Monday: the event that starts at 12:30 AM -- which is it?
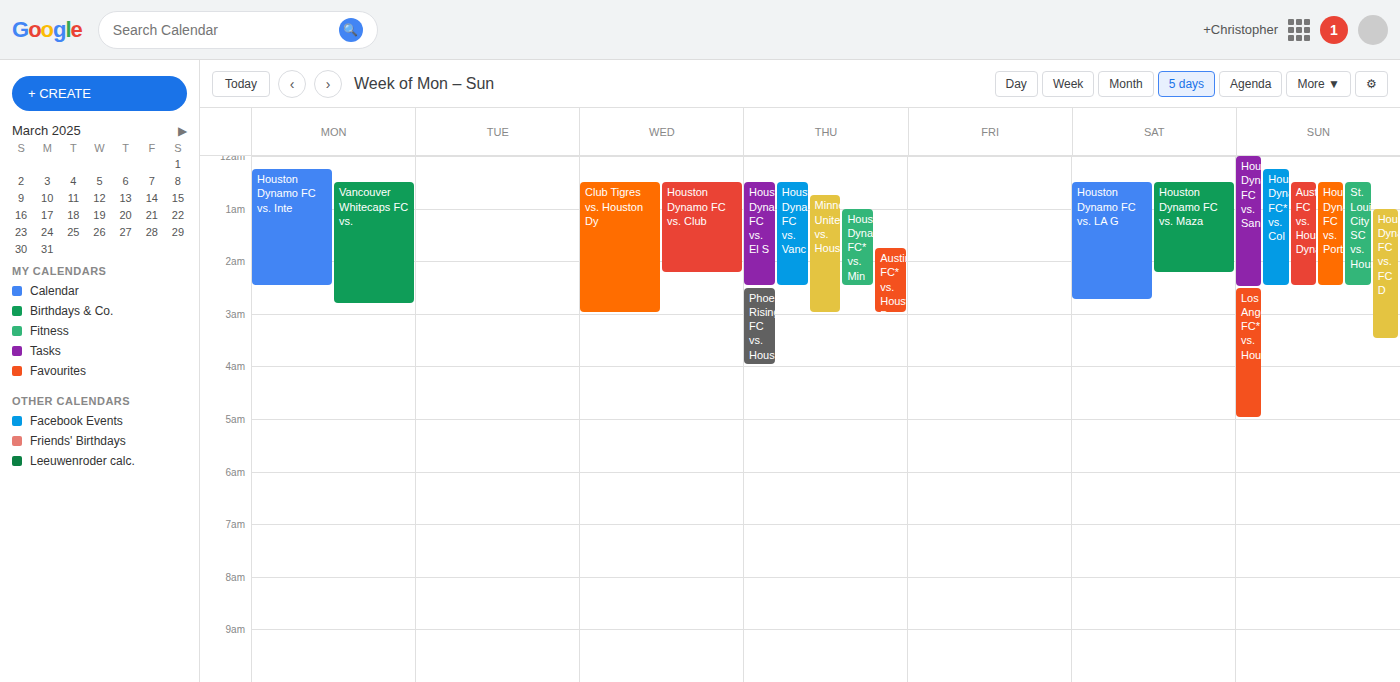
"Vancouver Whitecaps FC vs."